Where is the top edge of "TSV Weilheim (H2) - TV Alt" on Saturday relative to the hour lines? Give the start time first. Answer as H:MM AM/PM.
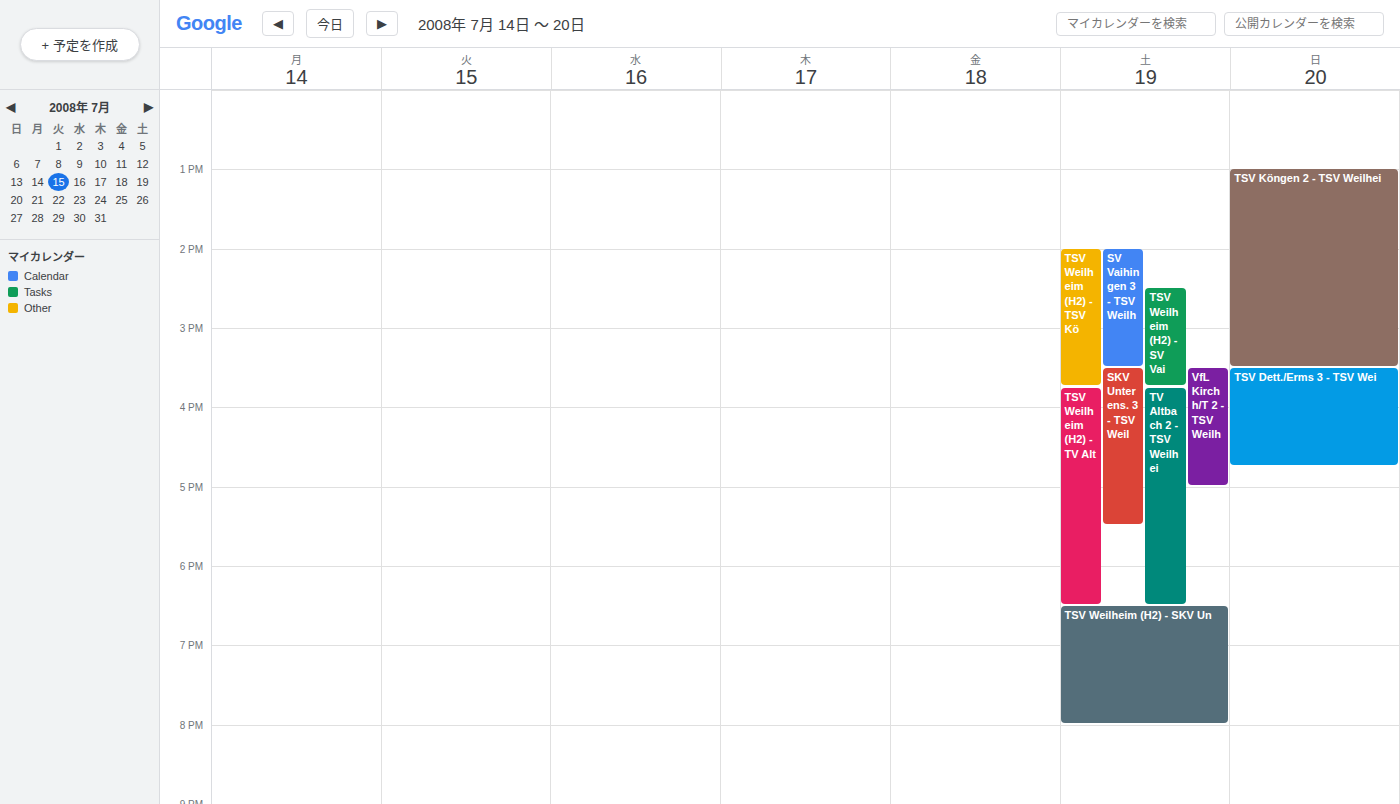
3:45 PM -- neither: three quarters of the way from the 3 PM line to the 4 PM line.